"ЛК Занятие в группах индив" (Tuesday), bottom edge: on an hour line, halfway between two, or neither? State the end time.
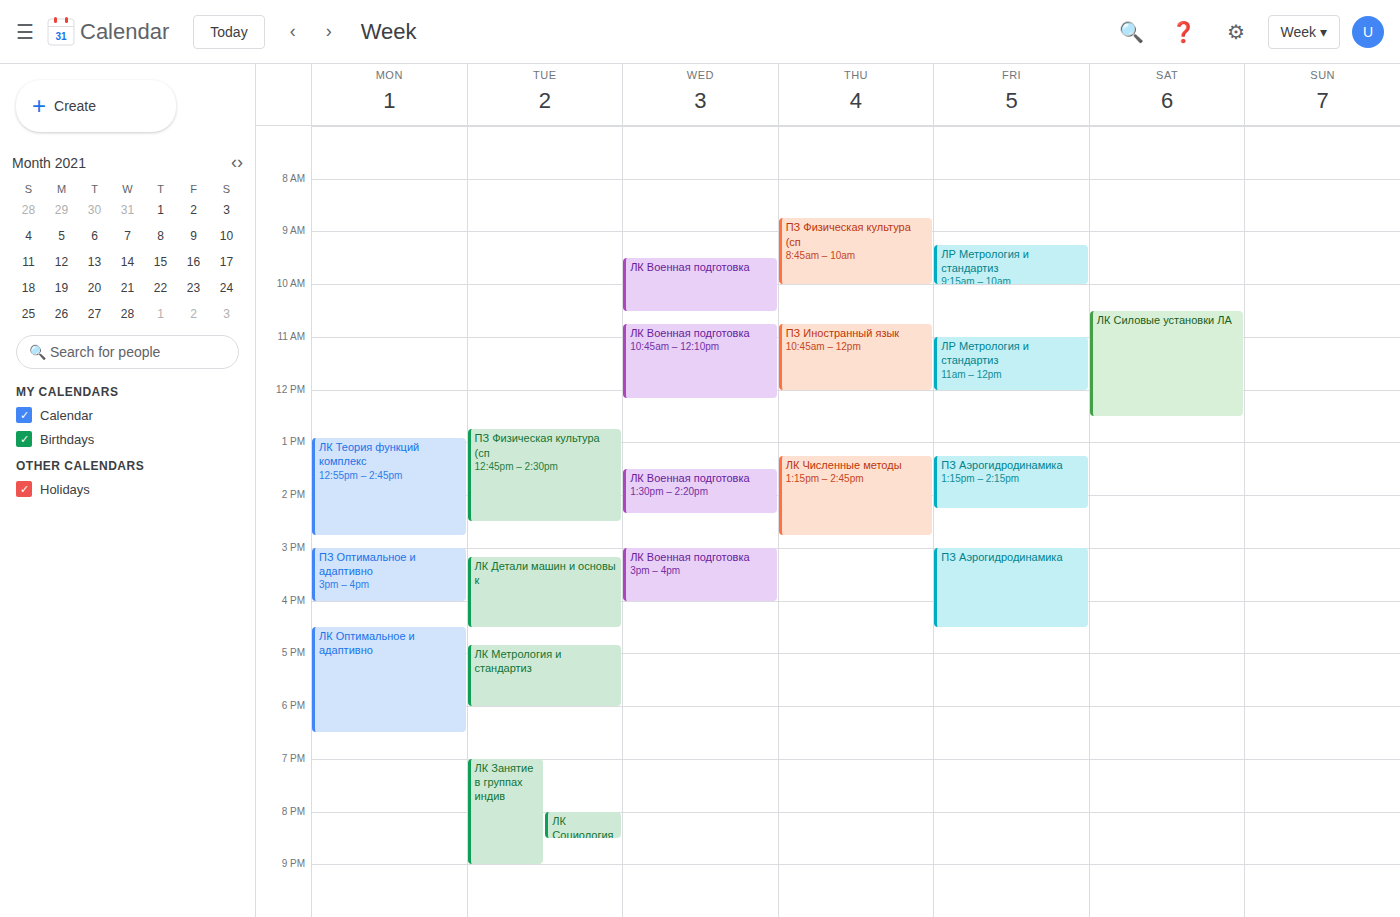
9:00 PM -- exactly on the 9 PM line.